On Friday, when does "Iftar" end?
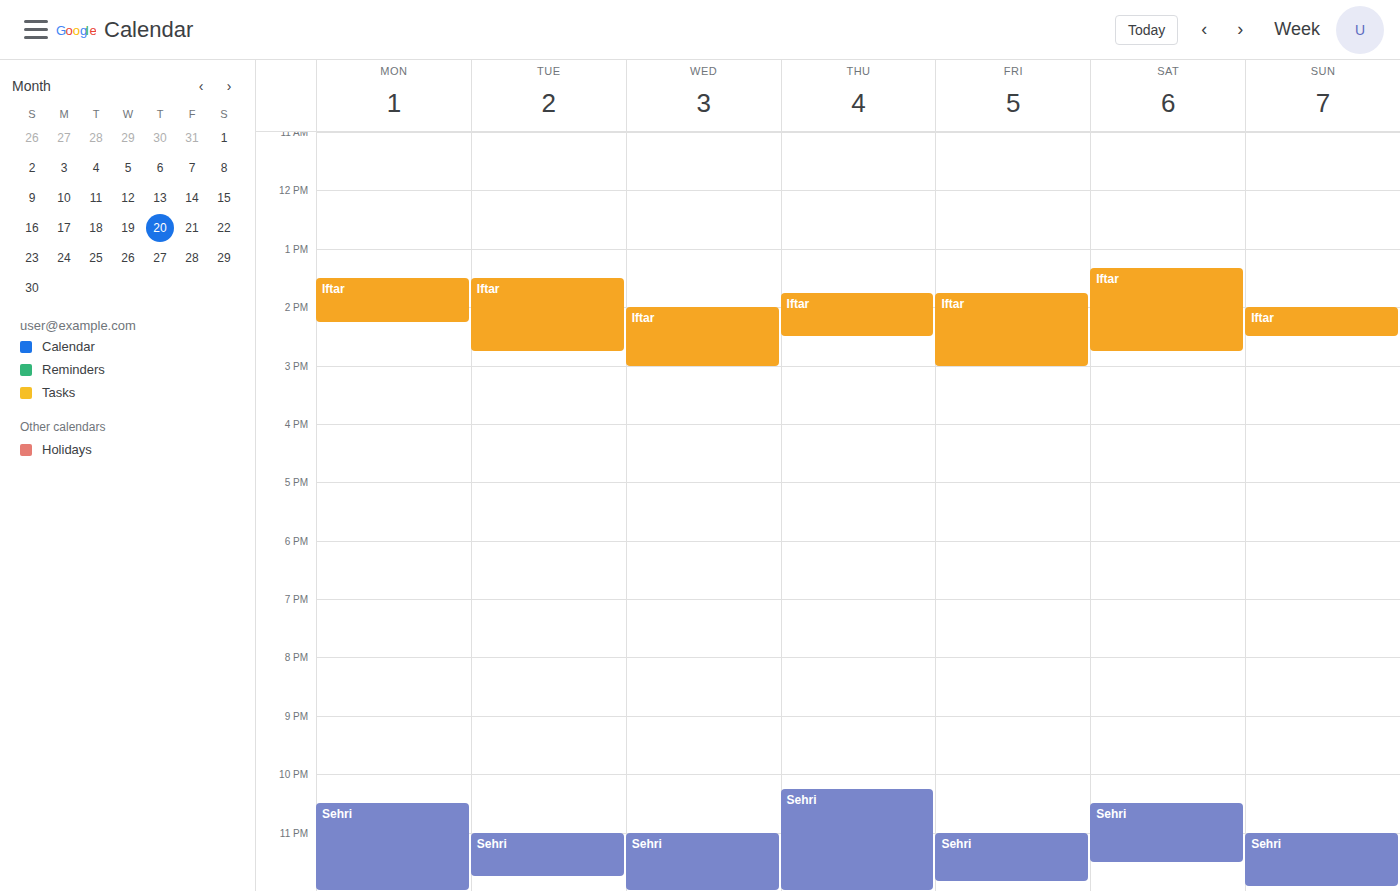
15:00